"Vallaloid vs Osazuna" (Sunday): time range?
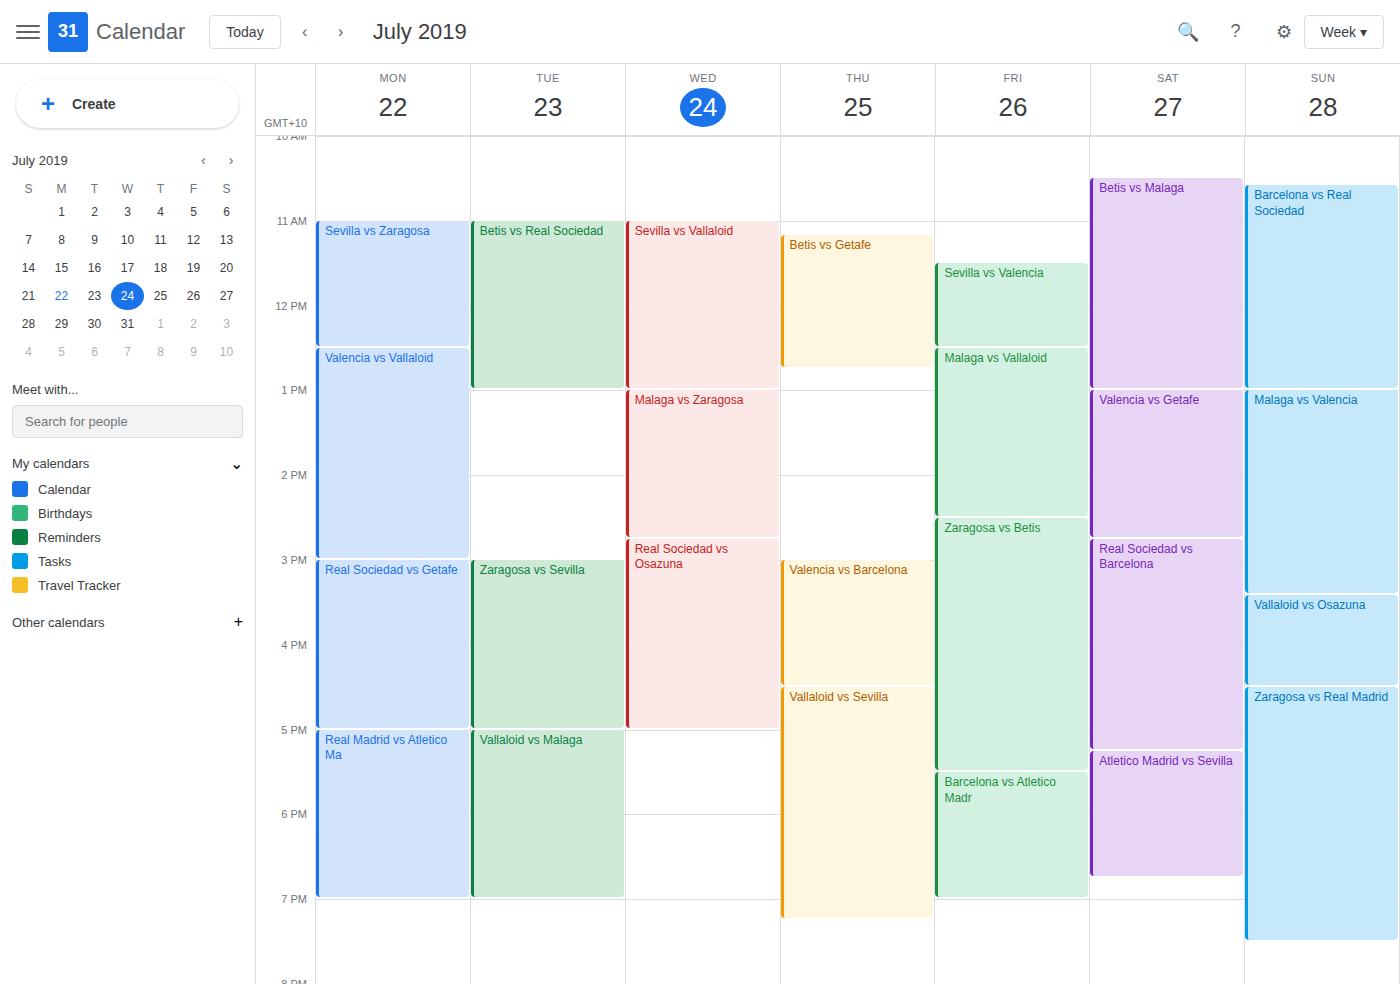
15:25 to 16:30